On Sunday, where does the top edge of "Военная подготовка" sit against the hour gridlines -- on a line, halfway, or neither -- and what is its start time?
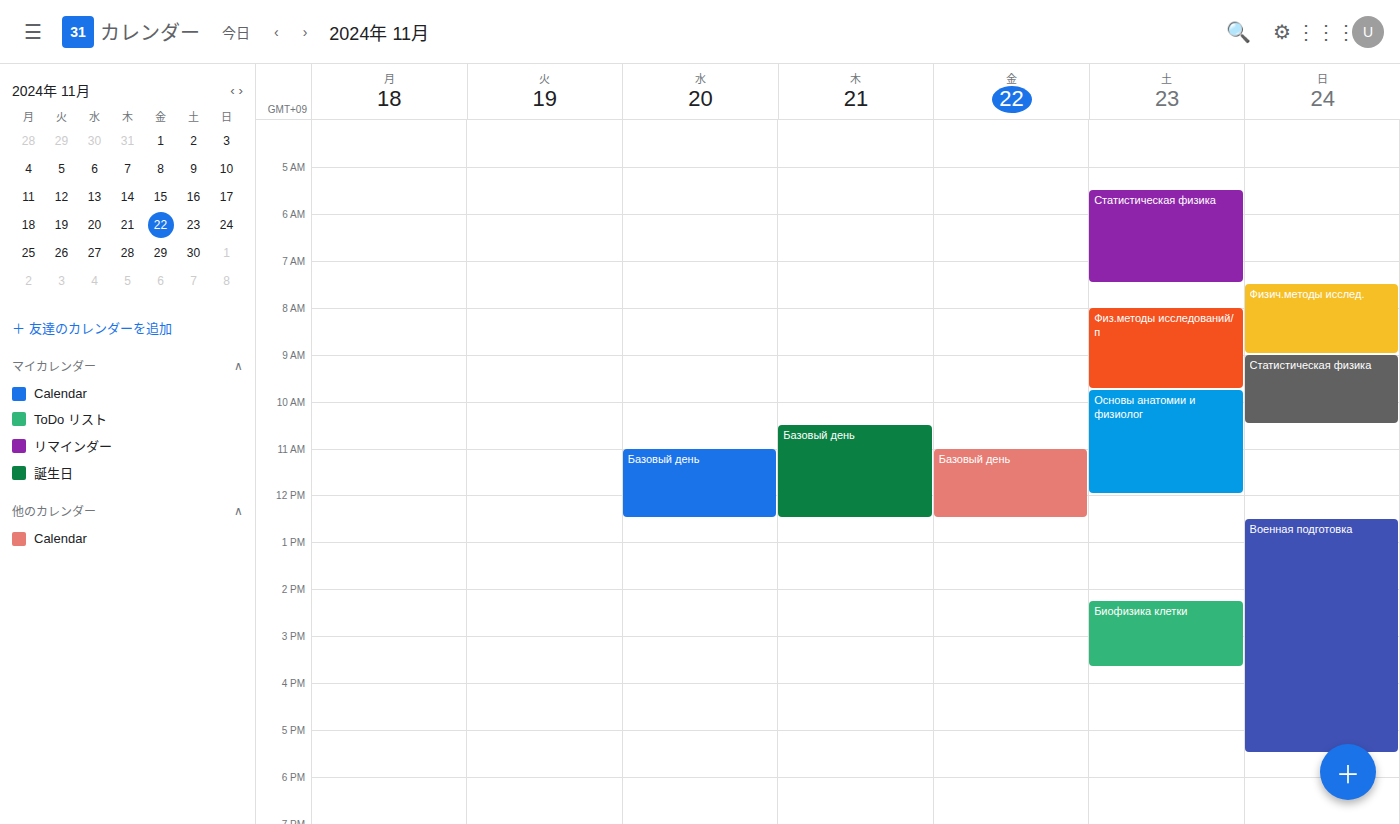
12:30 -- halfway between the 12:00 and 13:00 lines.